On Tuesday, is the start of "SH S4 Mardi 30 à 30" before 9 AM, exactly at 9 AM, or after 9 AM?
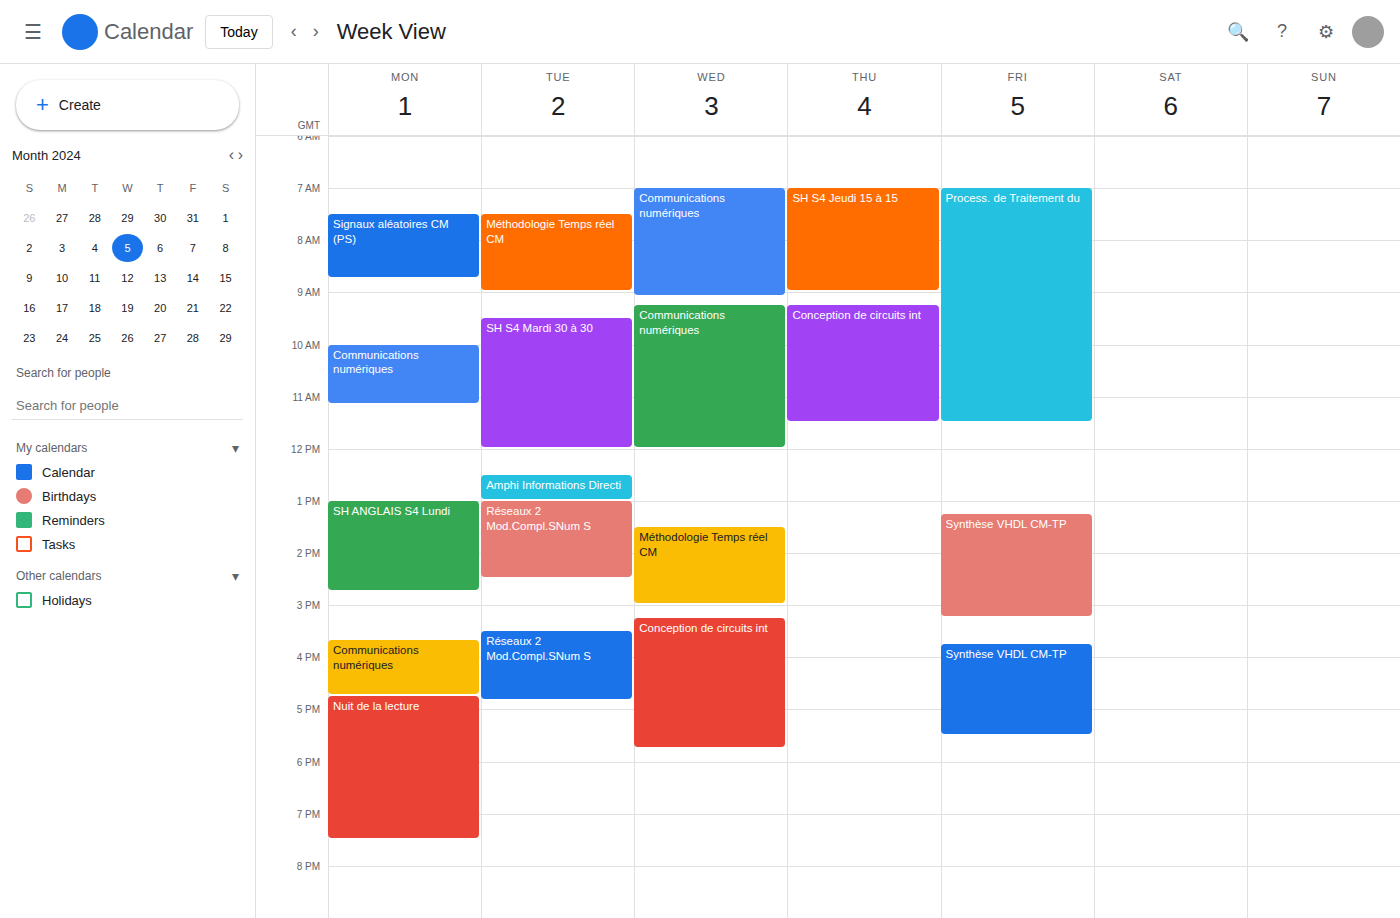
9:30 AM -- after 9 AM, 30 minutes below the 9 AM line.